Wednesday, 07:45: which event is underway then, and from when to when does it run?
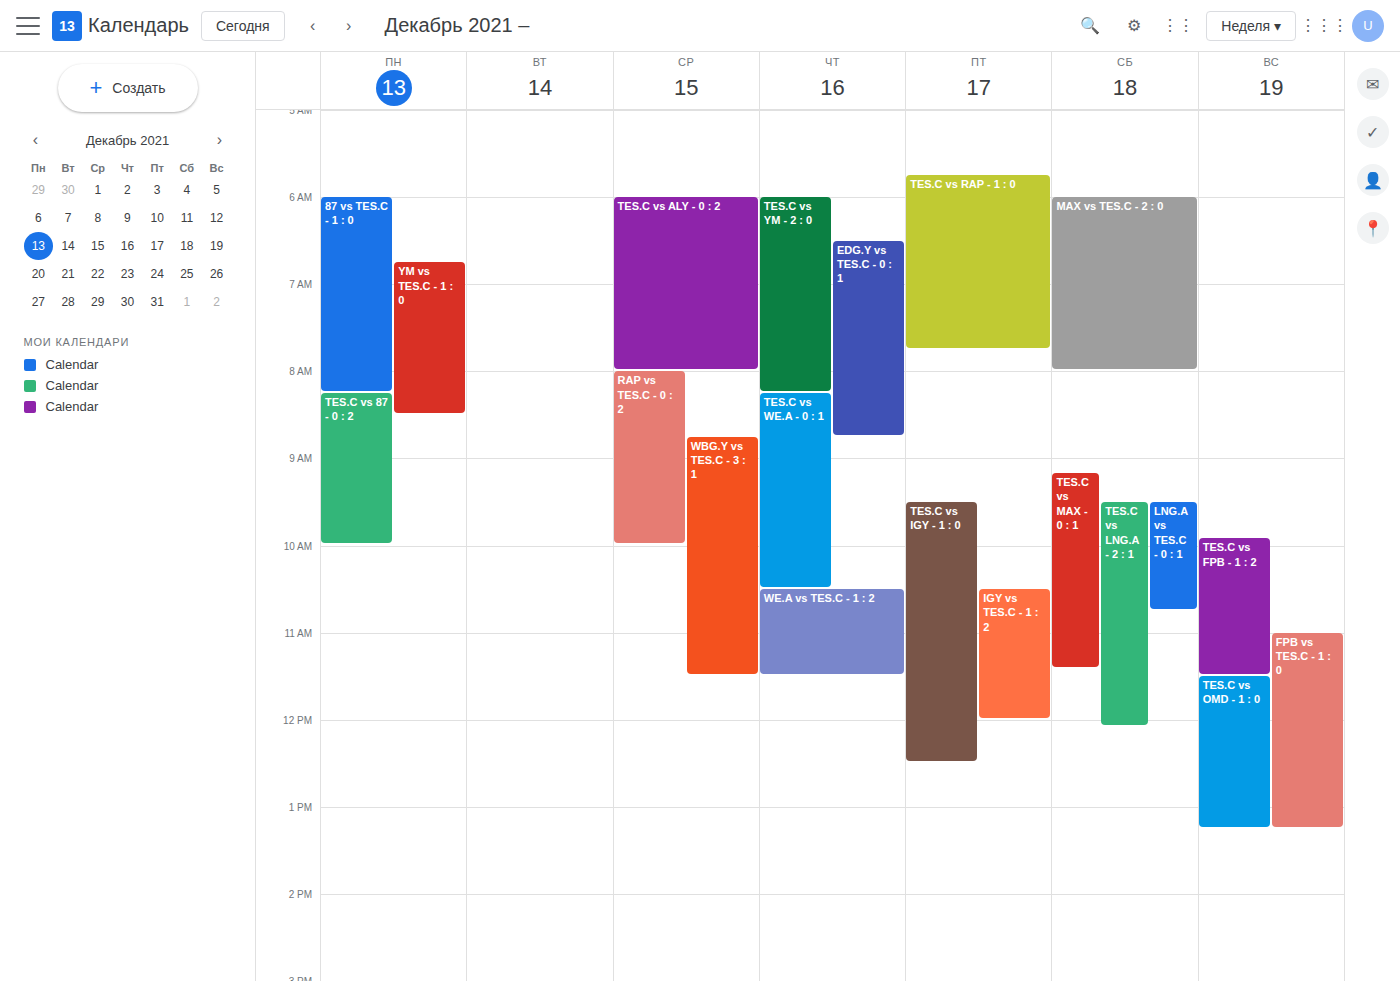
"TES.C vs ALY - 0 : 2", 06:00 to 08:00